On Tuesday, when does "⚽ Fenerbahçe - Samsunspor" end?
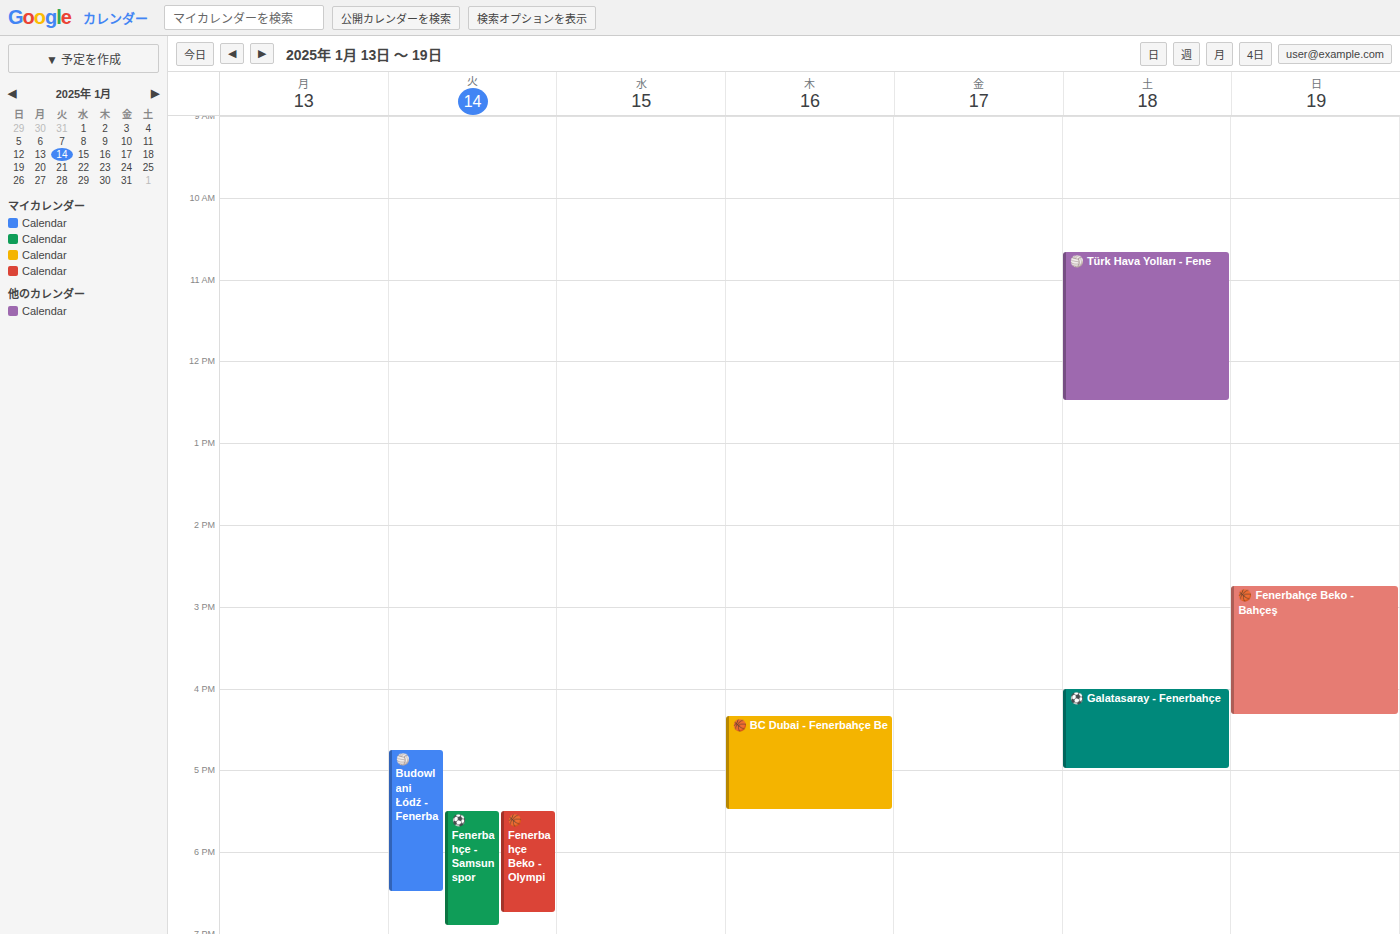
18:55